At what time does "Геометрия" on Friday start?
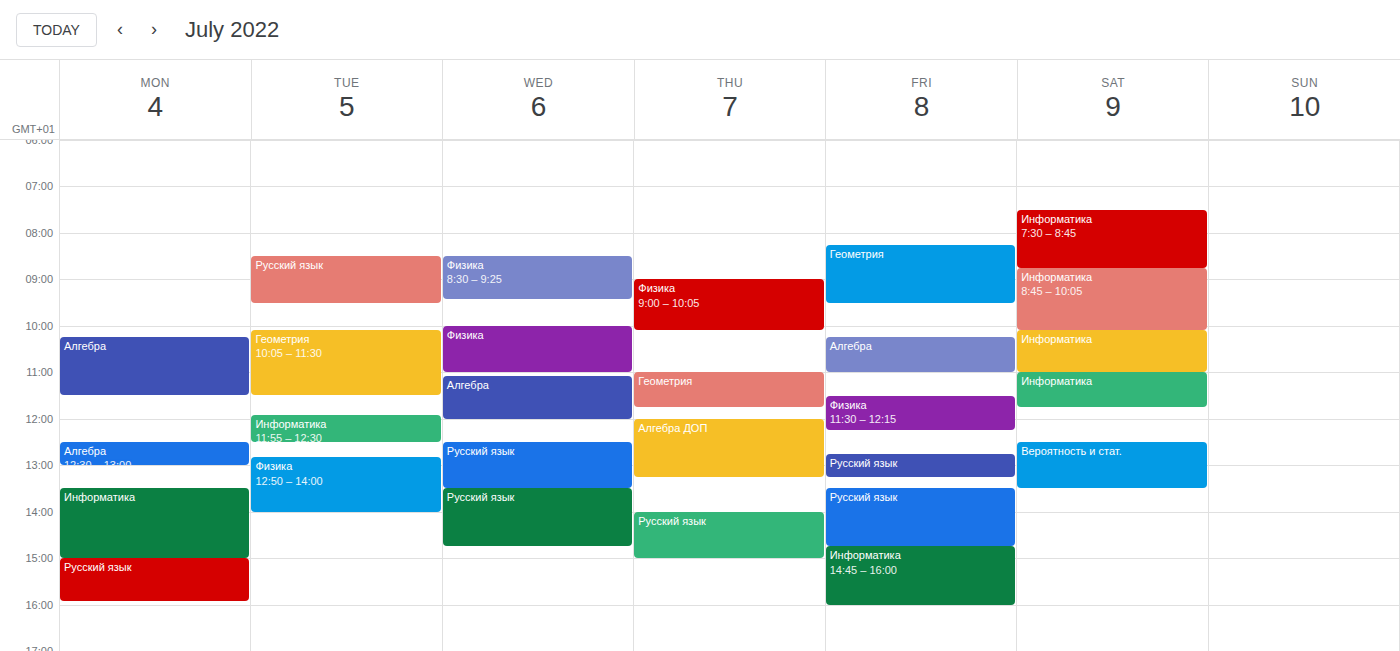
8:15 AM